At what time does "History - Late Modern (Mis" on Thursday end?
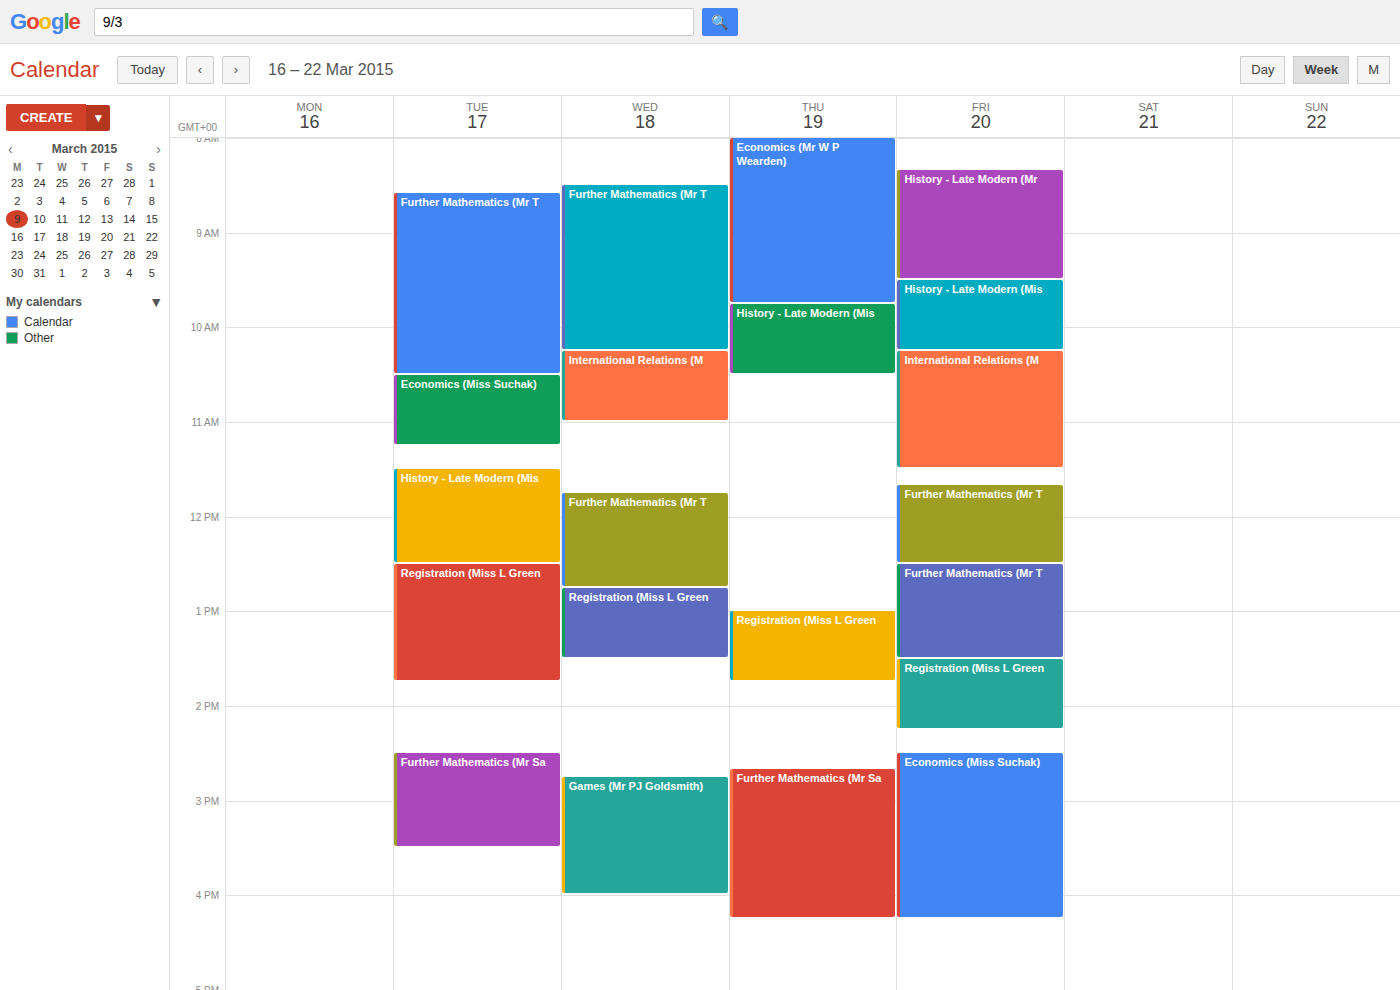
10:30 AM